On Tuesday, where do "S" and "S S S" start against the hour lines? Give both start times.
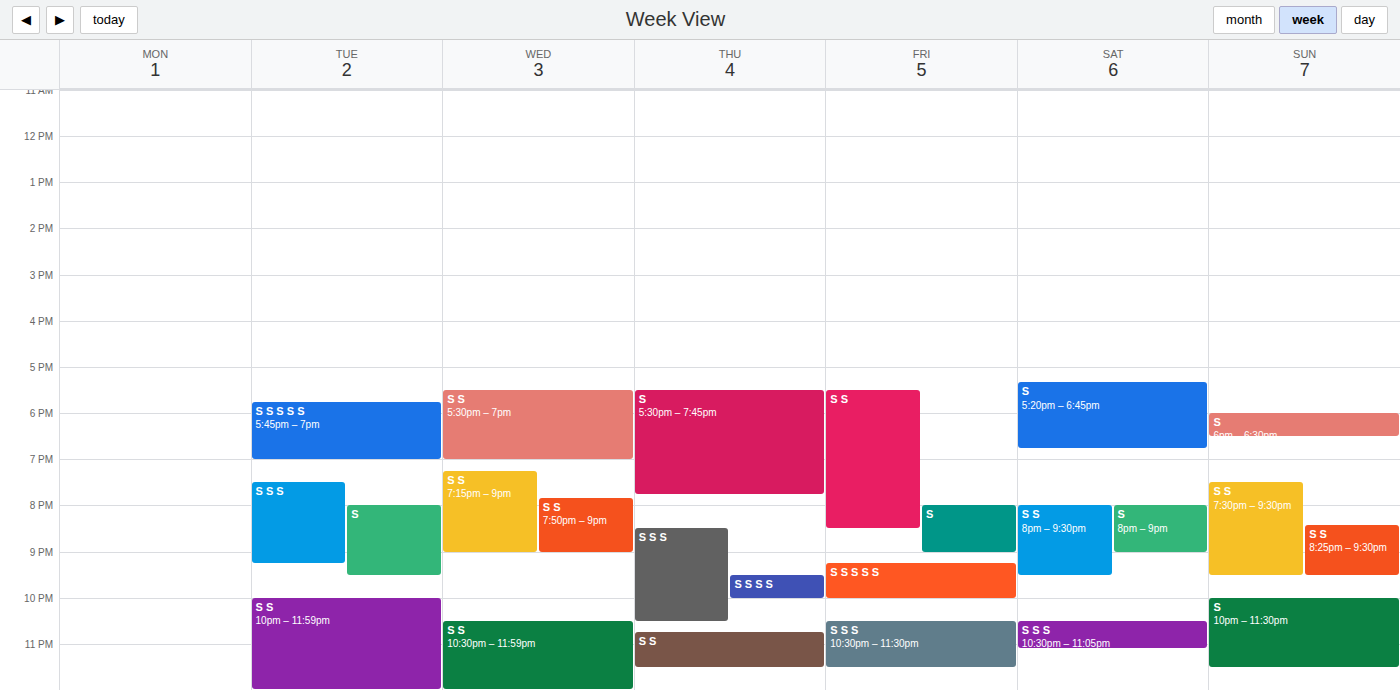
"S": 20:00, exactly on the 20:00 line. "S S S": 19:30, halfway between the 19:00 and 20:00 lines.